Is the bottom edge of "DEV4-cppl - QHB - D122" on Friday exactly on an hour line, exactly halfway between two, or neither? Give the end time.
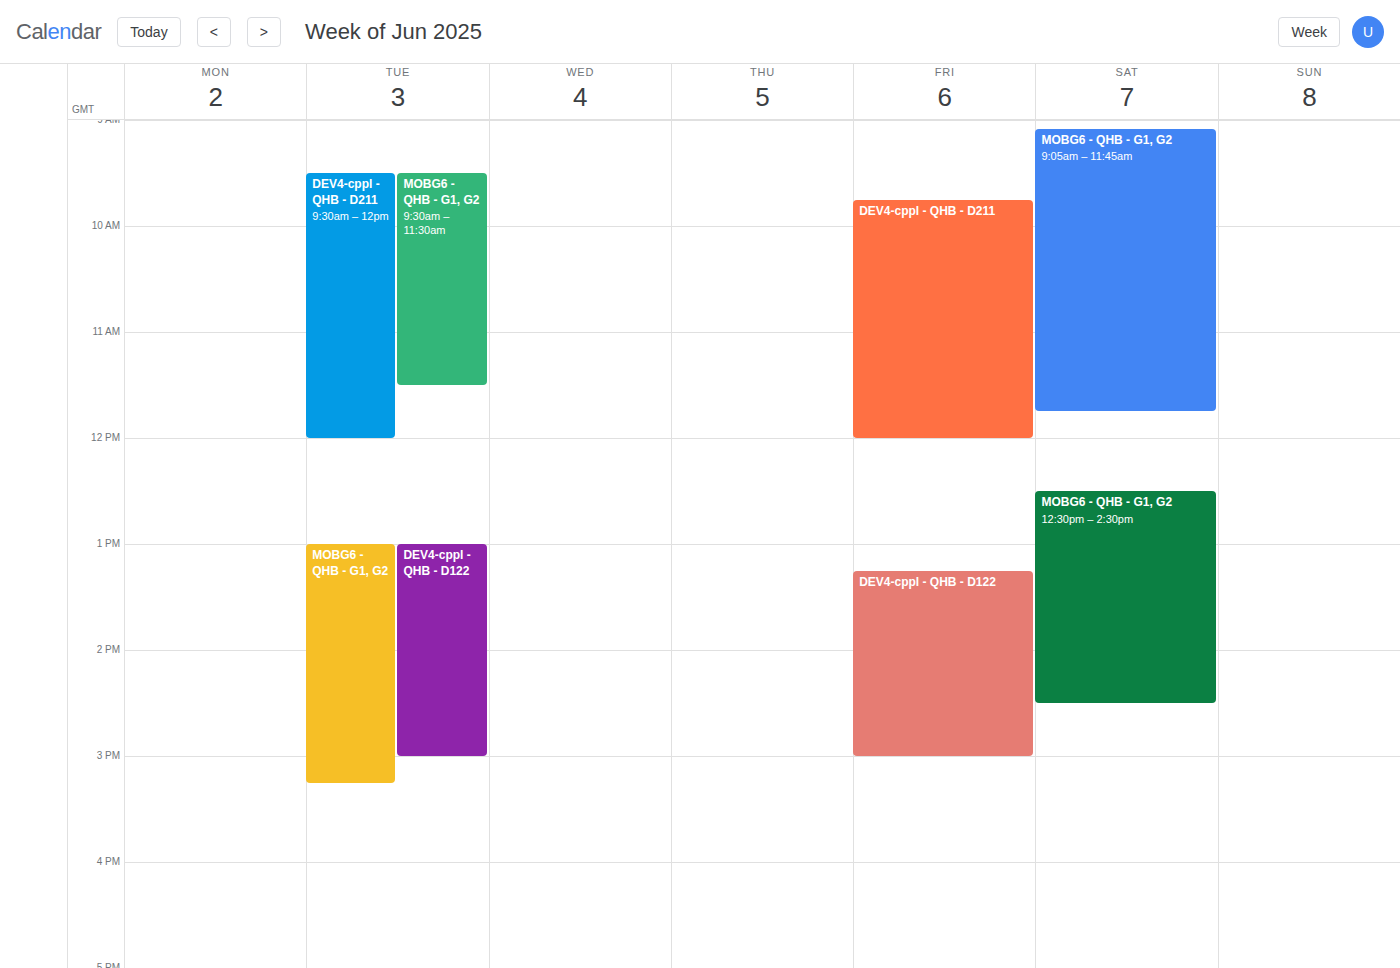
3:00 PM -- exactly on the 3 PM line.